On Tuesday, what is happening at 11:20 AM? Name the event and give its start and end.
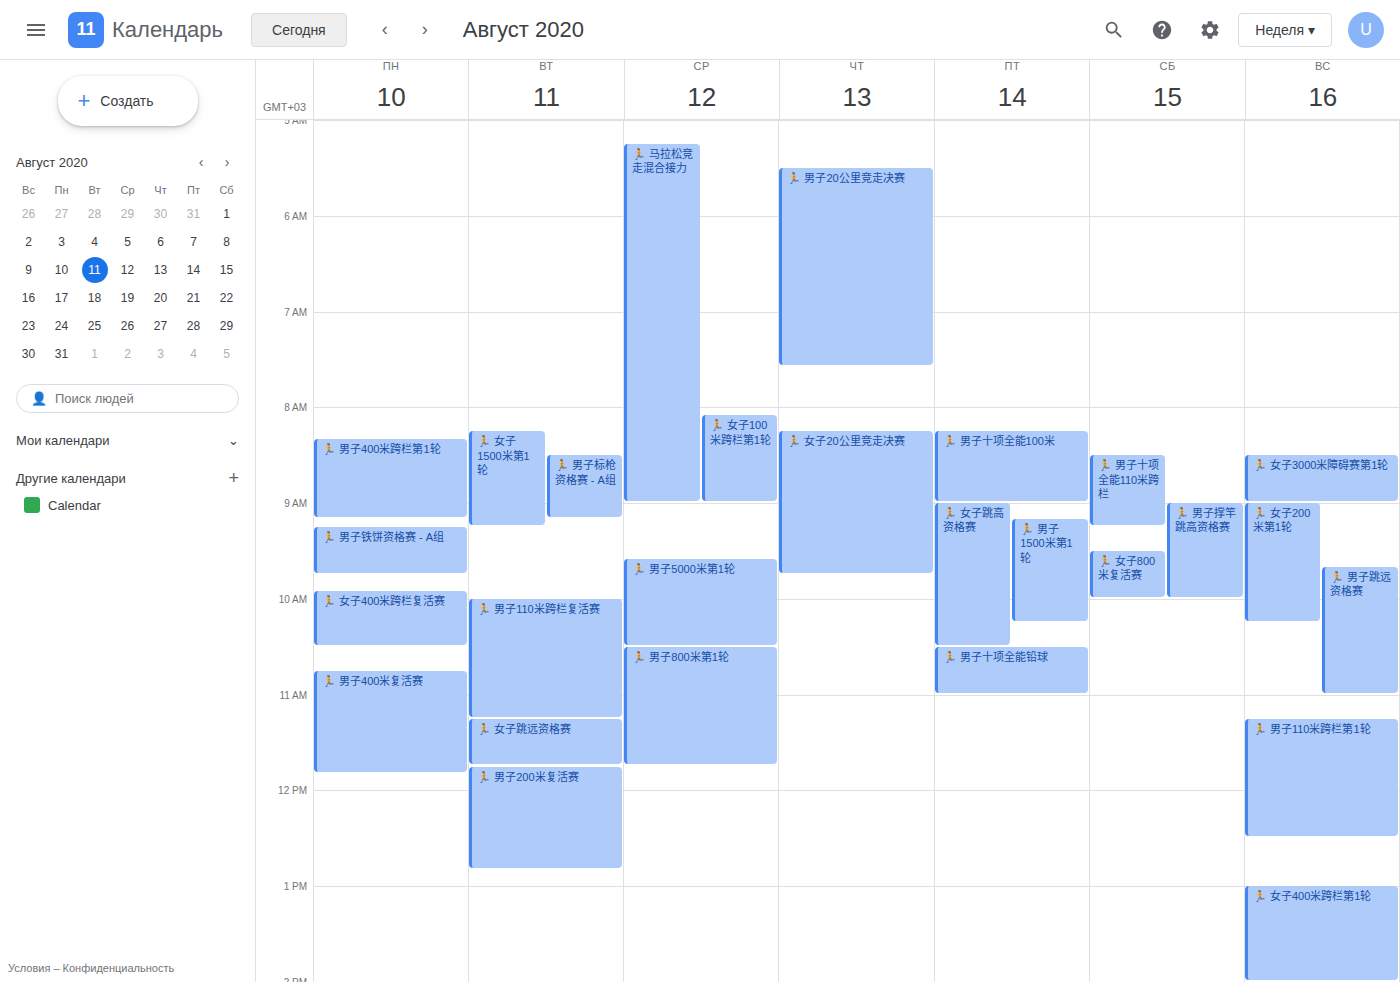
"🏃 女子跳远资格赛", 11:15 AM to 11:45 AM